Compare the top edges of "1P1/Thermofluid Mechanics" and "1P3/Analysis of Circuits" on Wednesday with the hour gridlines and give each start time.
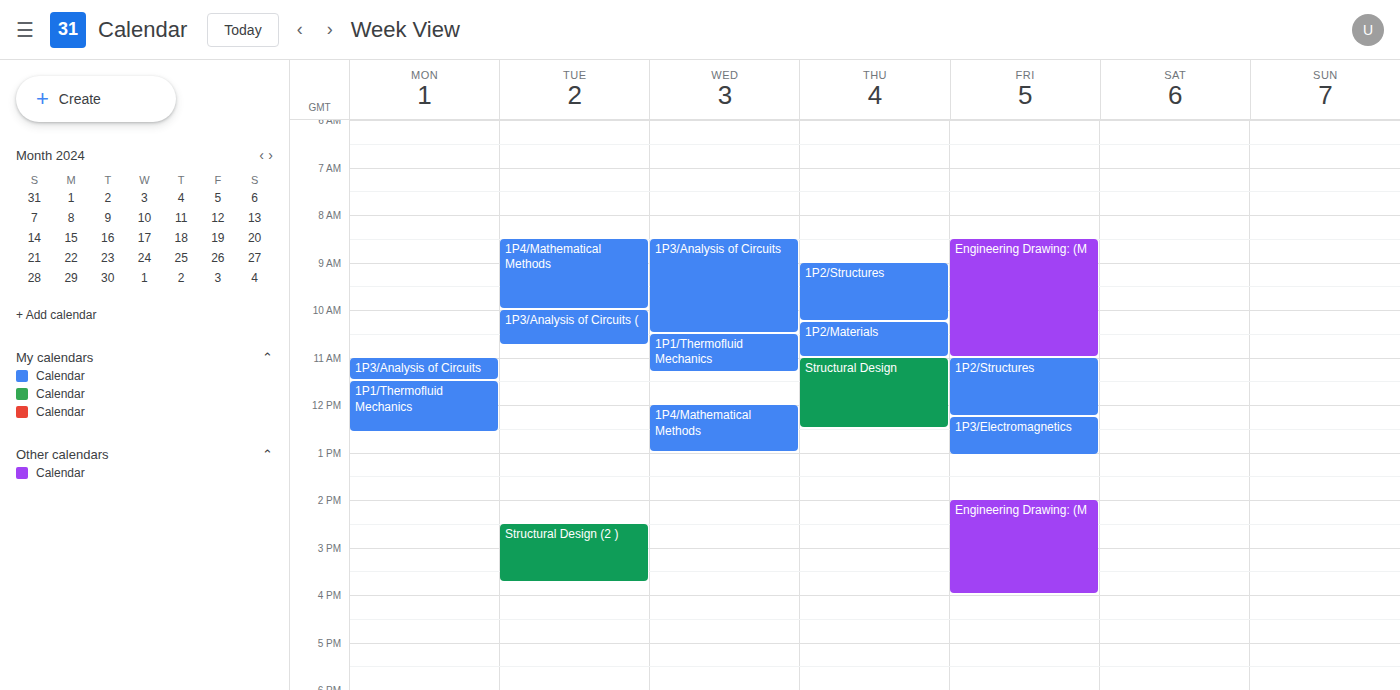
"1P1/Thermofluid Mechanics": 10:30, halfway between the 10:00 and 11:00 lines. "1P3/Analysis of Circuits": 08:30, halfway between the 08:00 and 09:00 lines.